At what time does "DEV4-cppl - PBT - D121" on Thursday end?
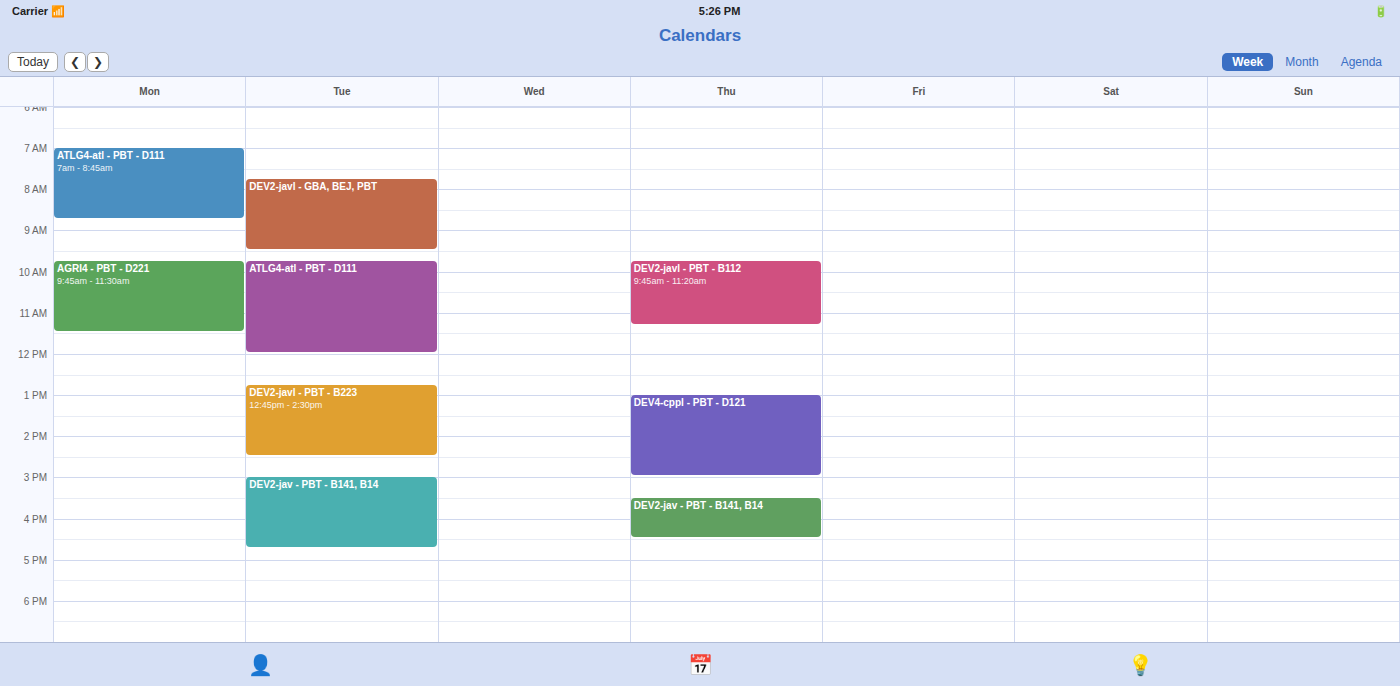
3:00 PM